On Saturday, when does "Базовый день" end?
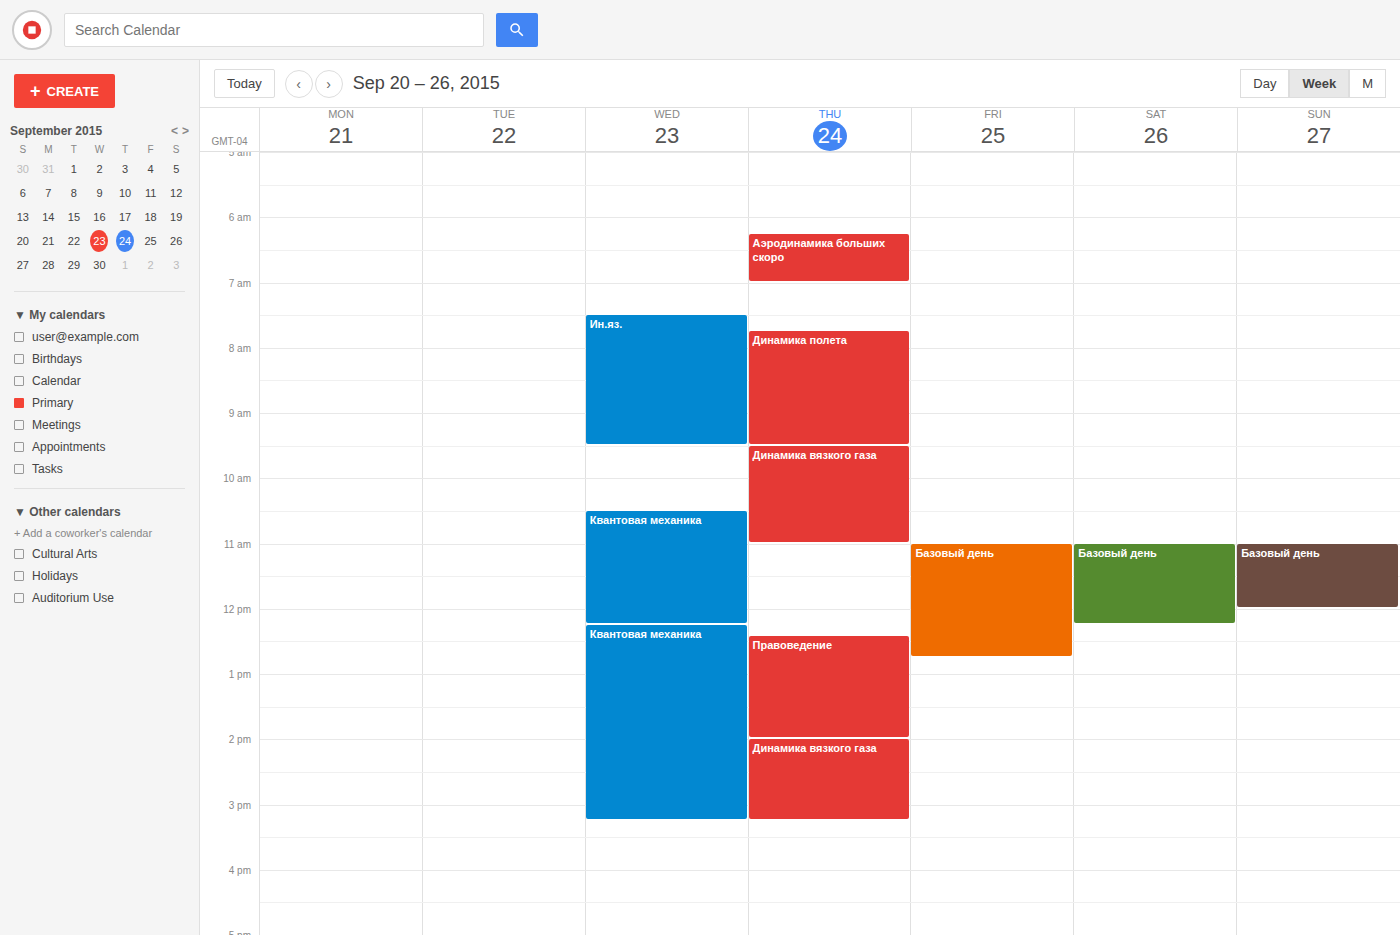
12:15